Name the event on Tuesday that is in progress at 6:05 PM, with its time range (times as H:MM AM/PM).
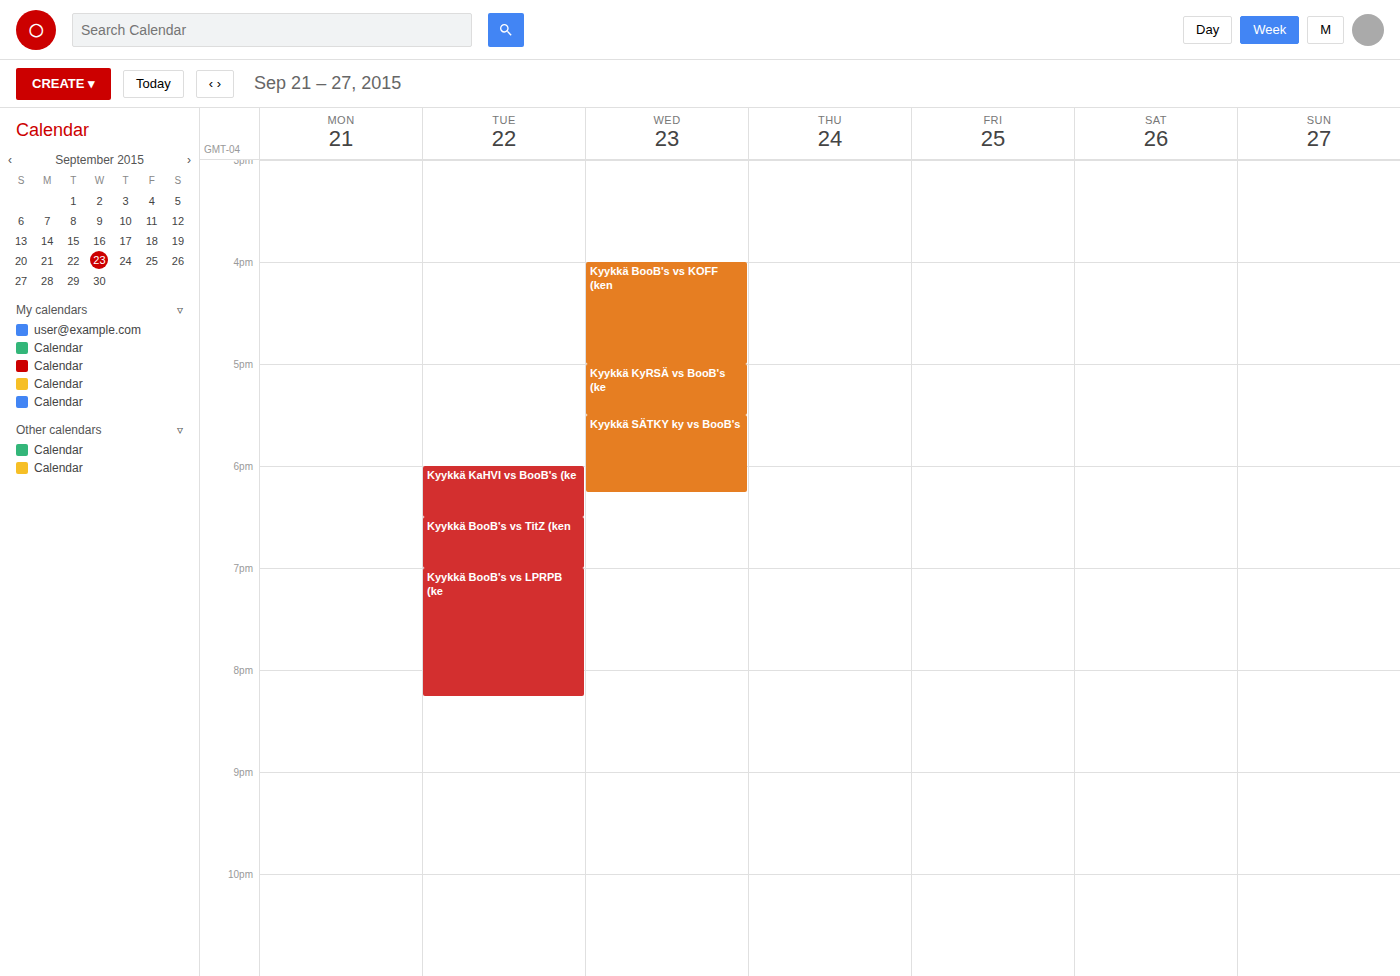
"Kyykkä KaHVI vs BooB's (ke", 6:00 PM to 6:30 PM